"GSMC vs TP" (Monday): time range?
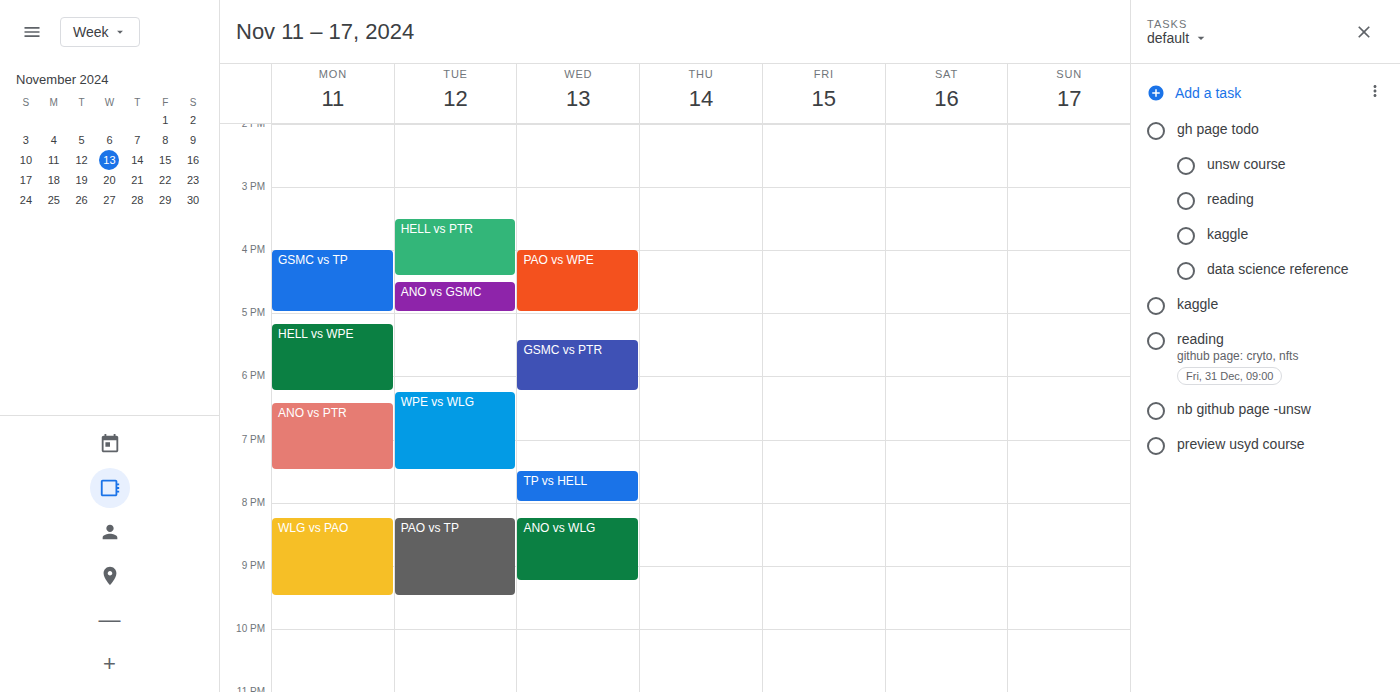
16:00 to 17:00